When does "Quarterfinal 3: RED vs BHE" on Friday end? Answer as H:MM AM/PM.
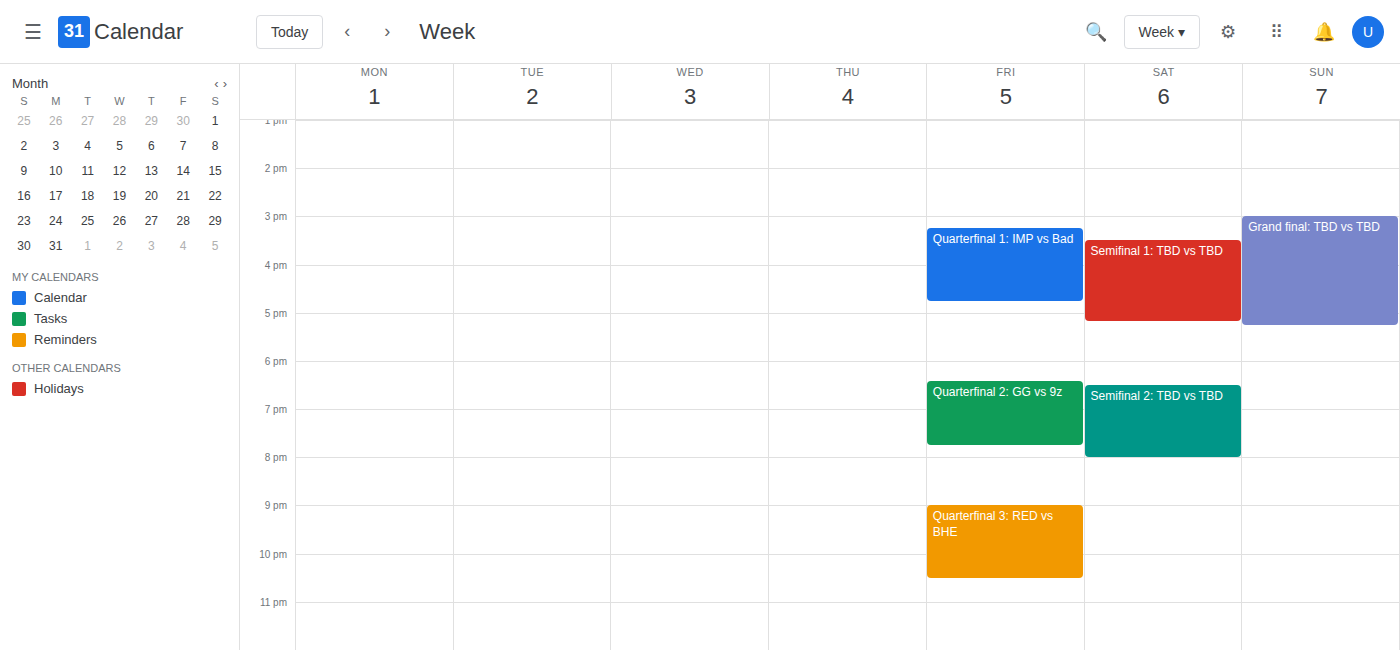
10:30 PM